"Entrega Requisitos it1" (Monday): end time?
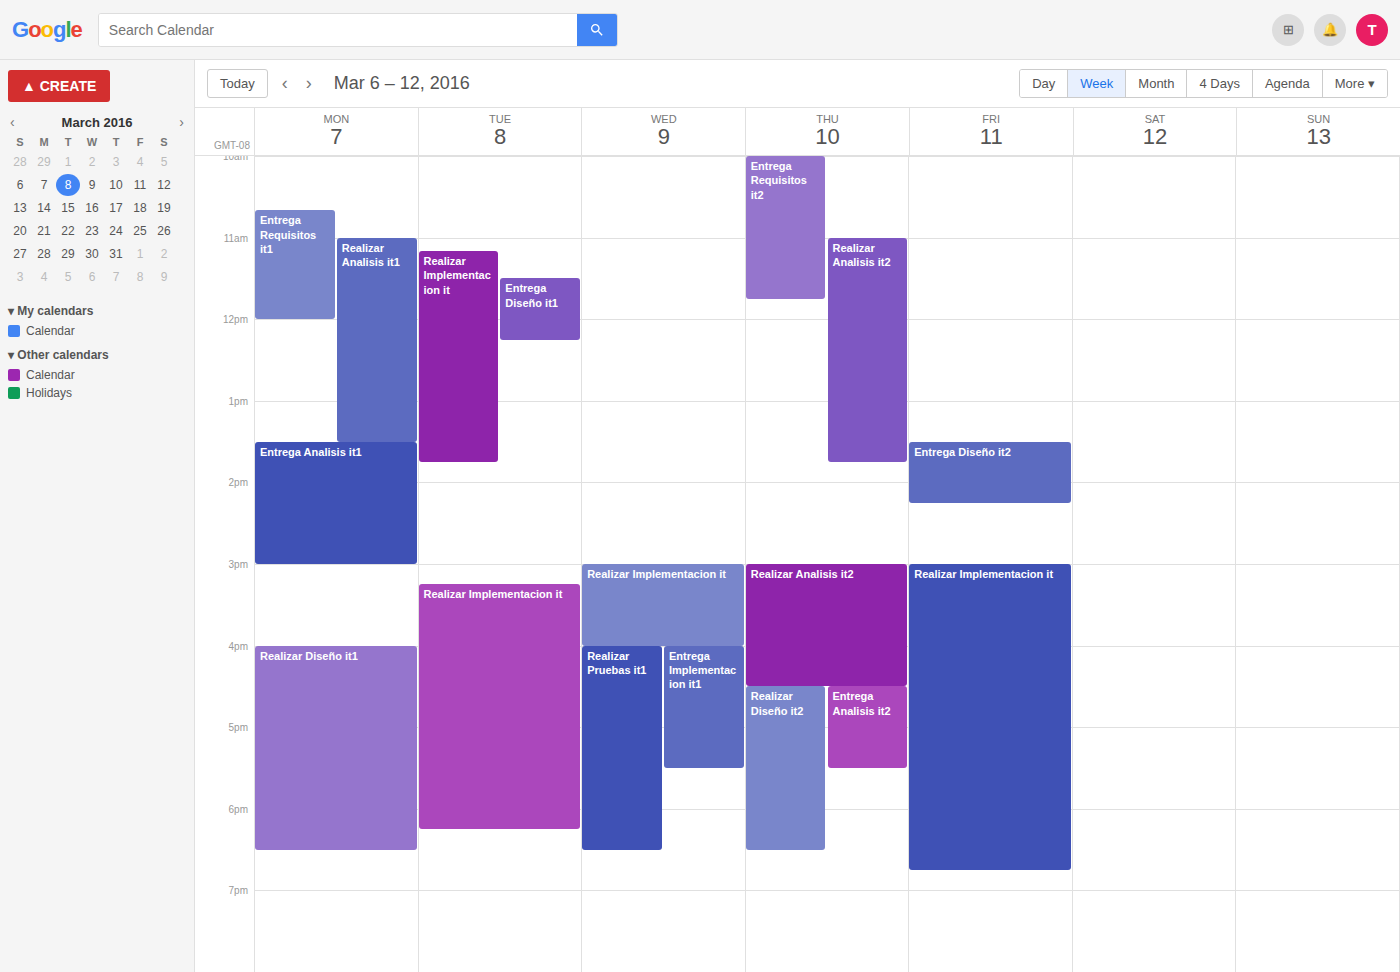
12:00 PM